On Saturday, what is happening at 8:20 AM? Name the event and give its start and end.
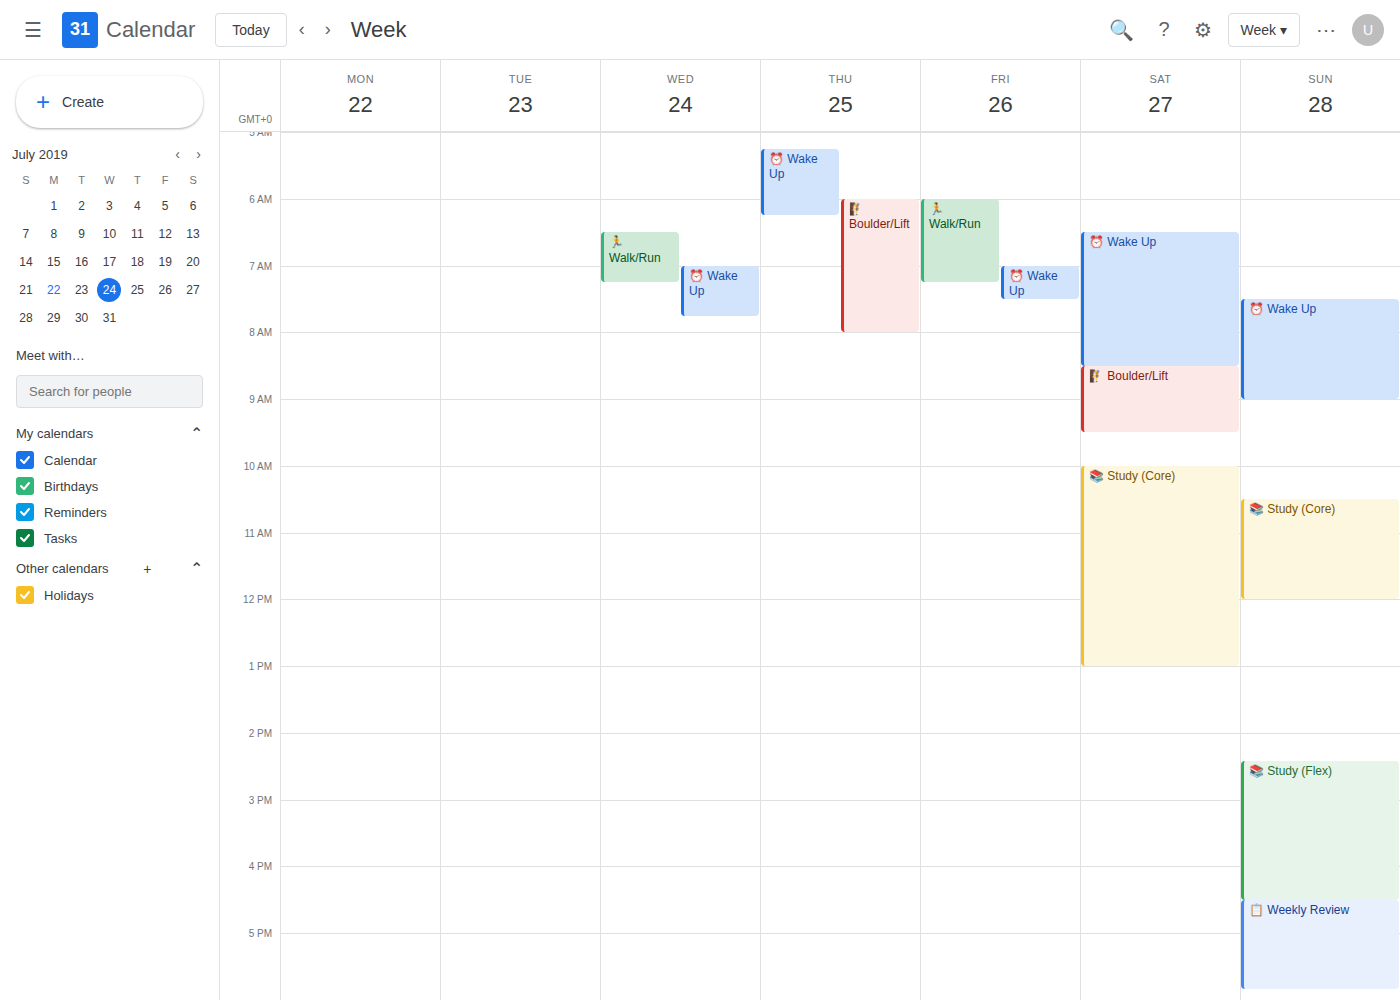
"⏰ Wake Up", 6:30 AM to 8:30 AM